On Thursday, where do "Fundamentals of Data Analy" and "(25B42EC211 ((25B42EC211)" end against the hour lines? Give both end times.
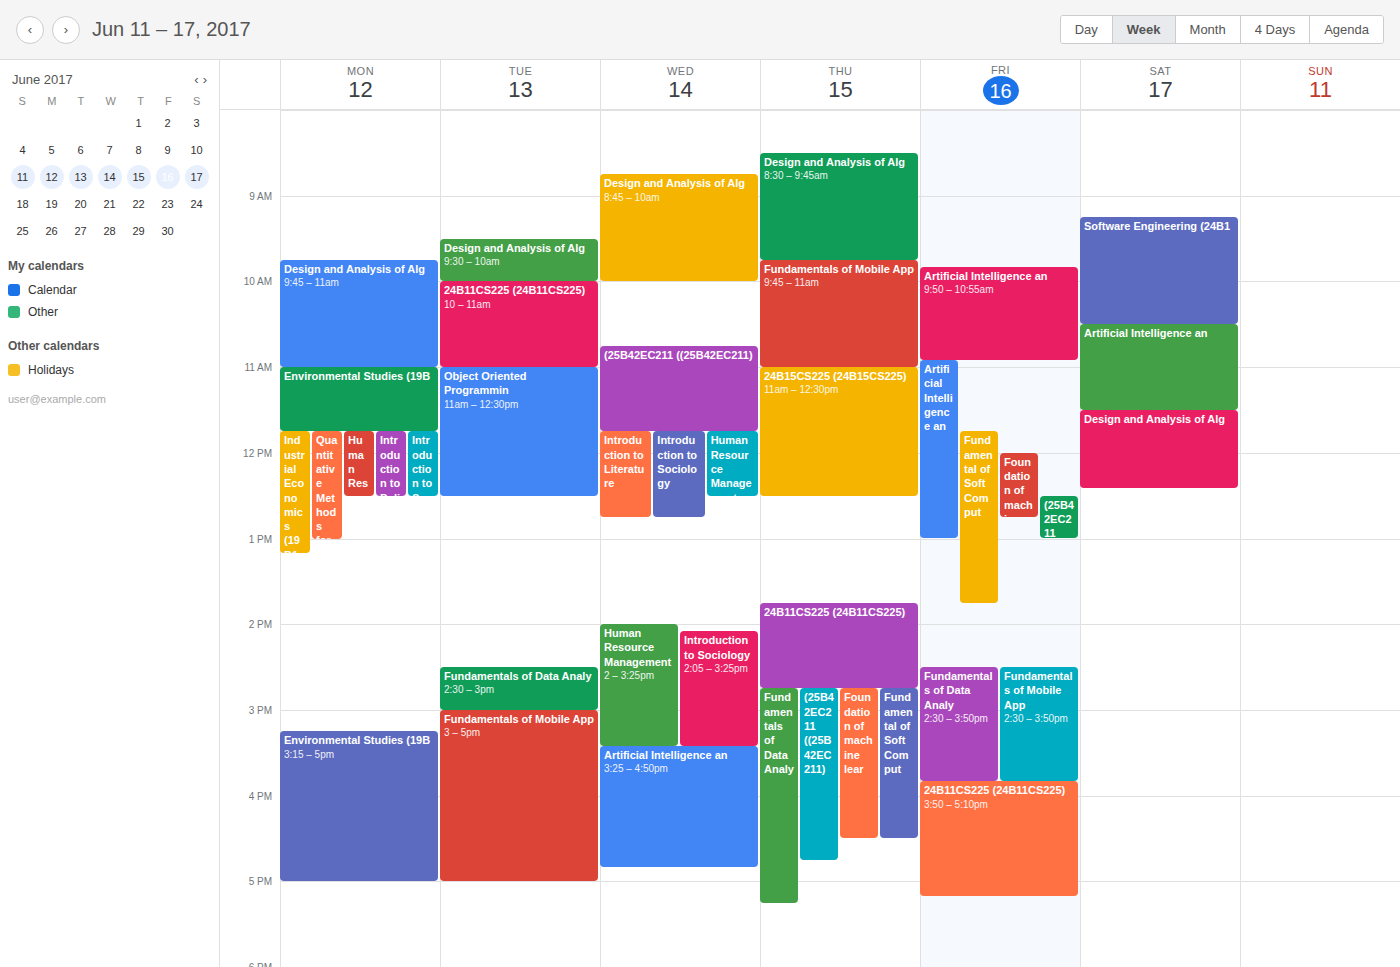
"Fundamentals of Data Analy": 5:15 PM, neither: a quarter of the way from the 5 PM line to the 6 PM line. "(25B42EC211 ((25B42EC211)": 4:45 PM, neither: three quarters of the way from the 4 PM line to the 5 PM line.